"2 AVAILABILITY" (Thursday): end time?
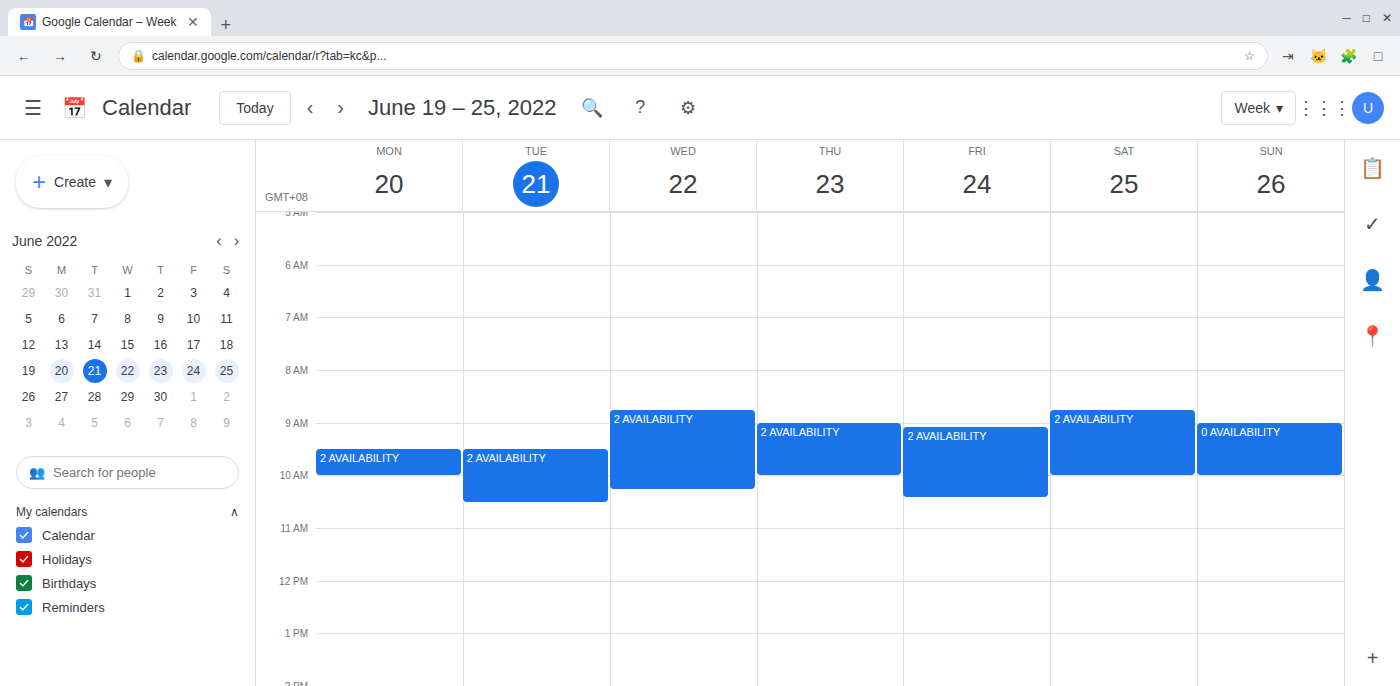
10:00 AM